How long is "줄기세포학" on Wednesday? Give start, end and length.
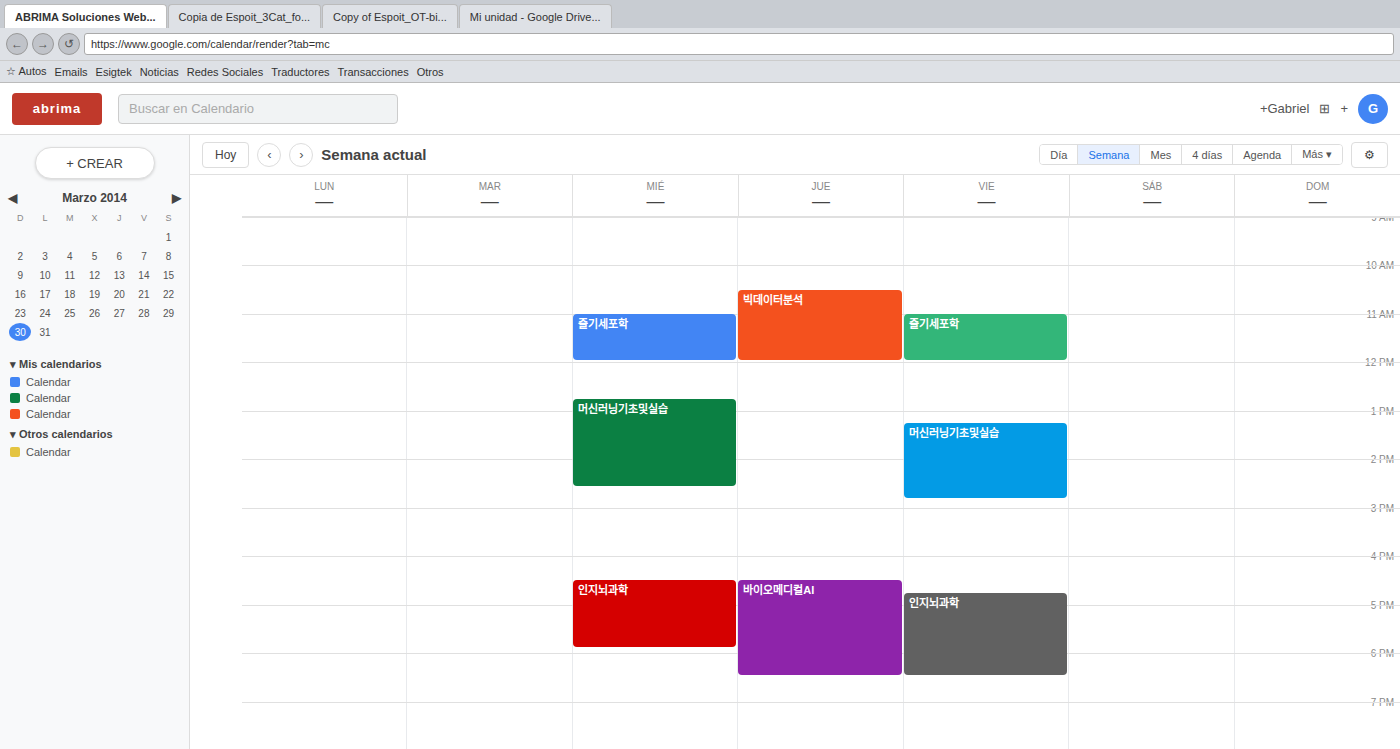
11:00 AM to 12:00 PM, 1 hour